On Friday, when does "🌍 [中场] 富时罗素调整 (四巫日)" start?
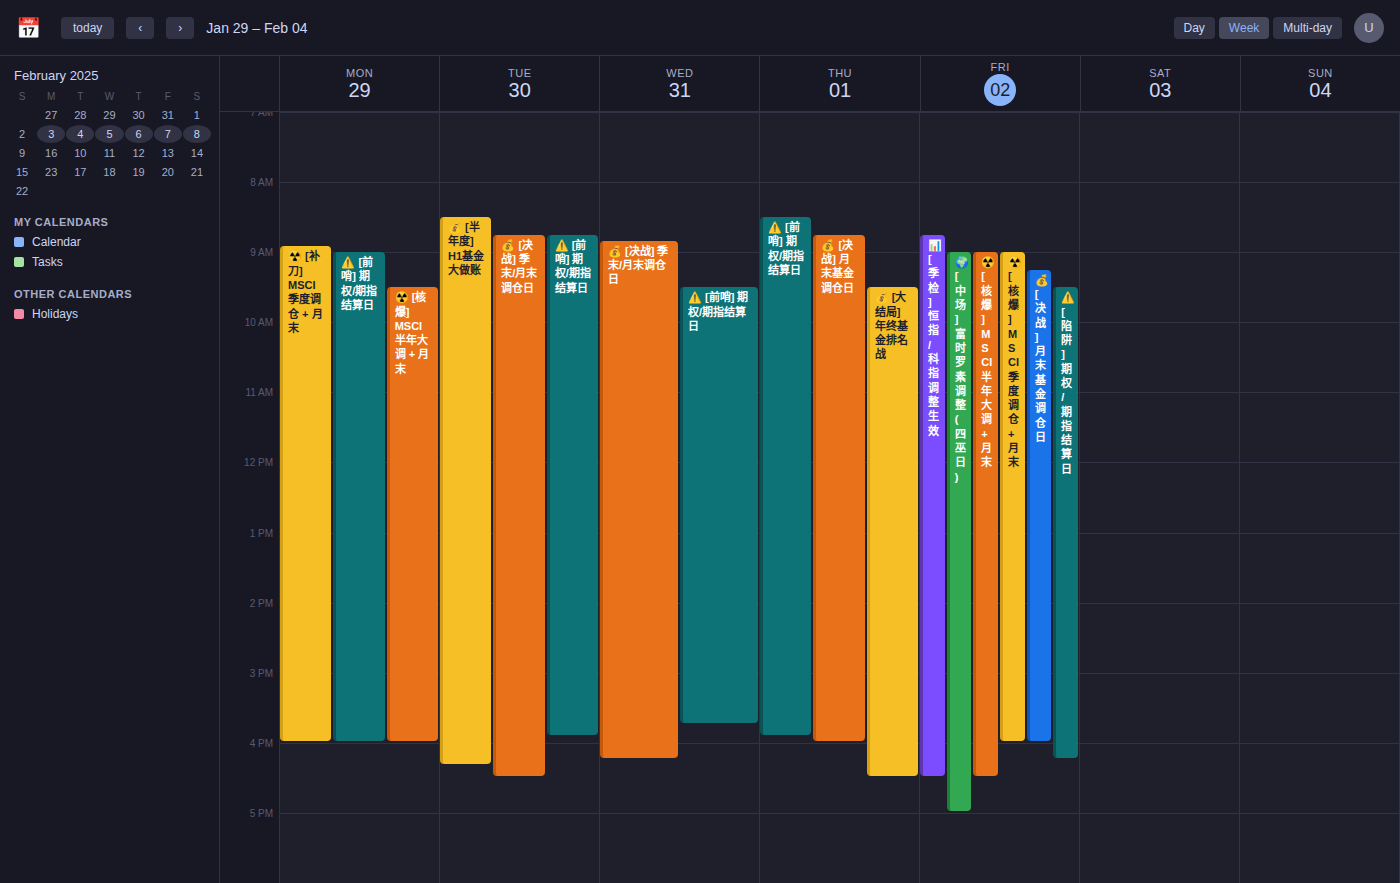
9:00 AM